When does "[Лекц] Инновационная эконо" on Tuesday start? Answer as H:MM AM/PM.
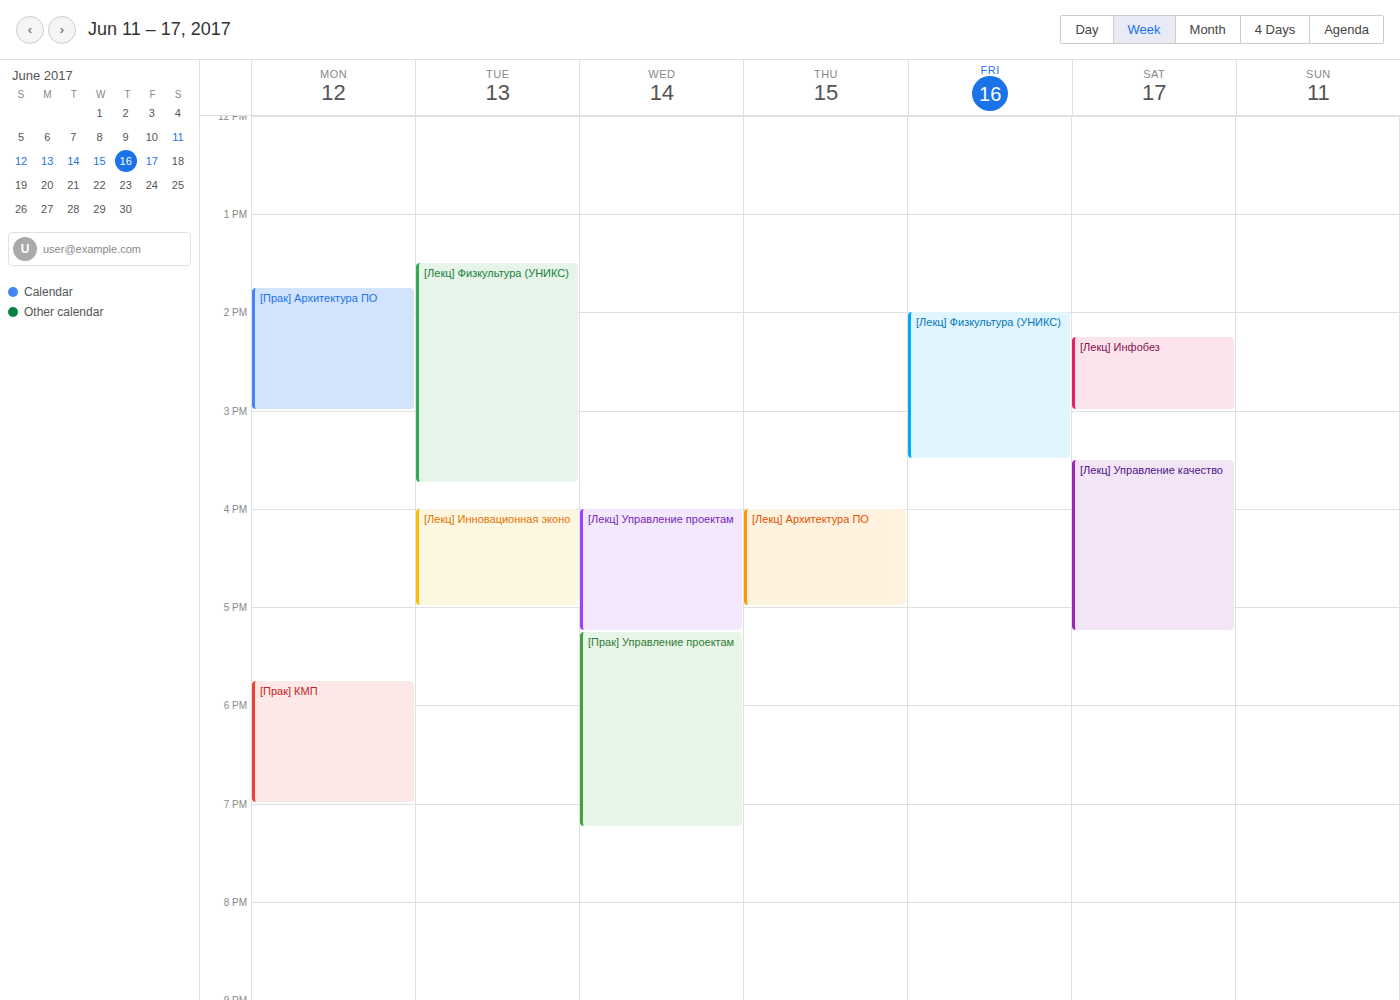
4:00 PM